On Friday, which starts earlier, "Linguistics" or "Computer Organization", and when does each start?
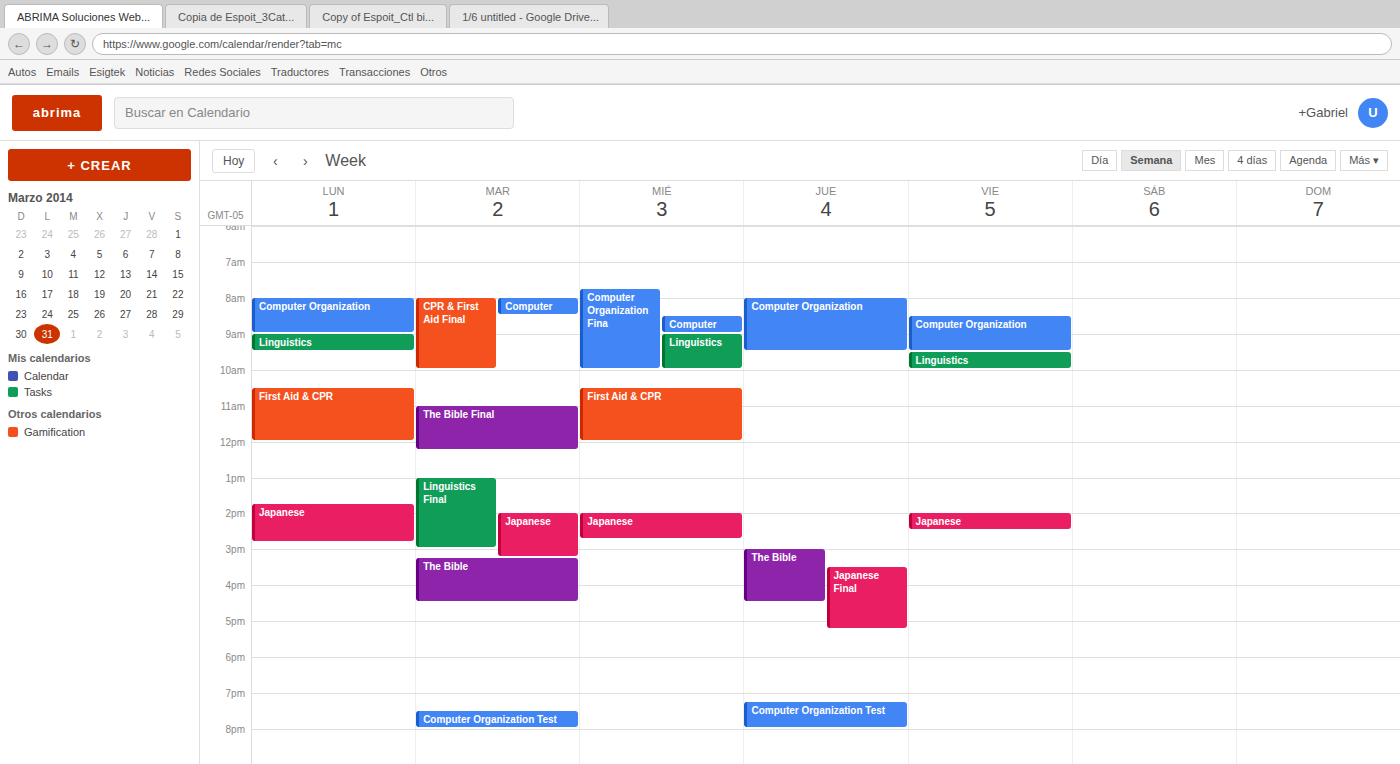
"Computer Organization" 8:30 AM; "Linguistics" 9:30 AM.